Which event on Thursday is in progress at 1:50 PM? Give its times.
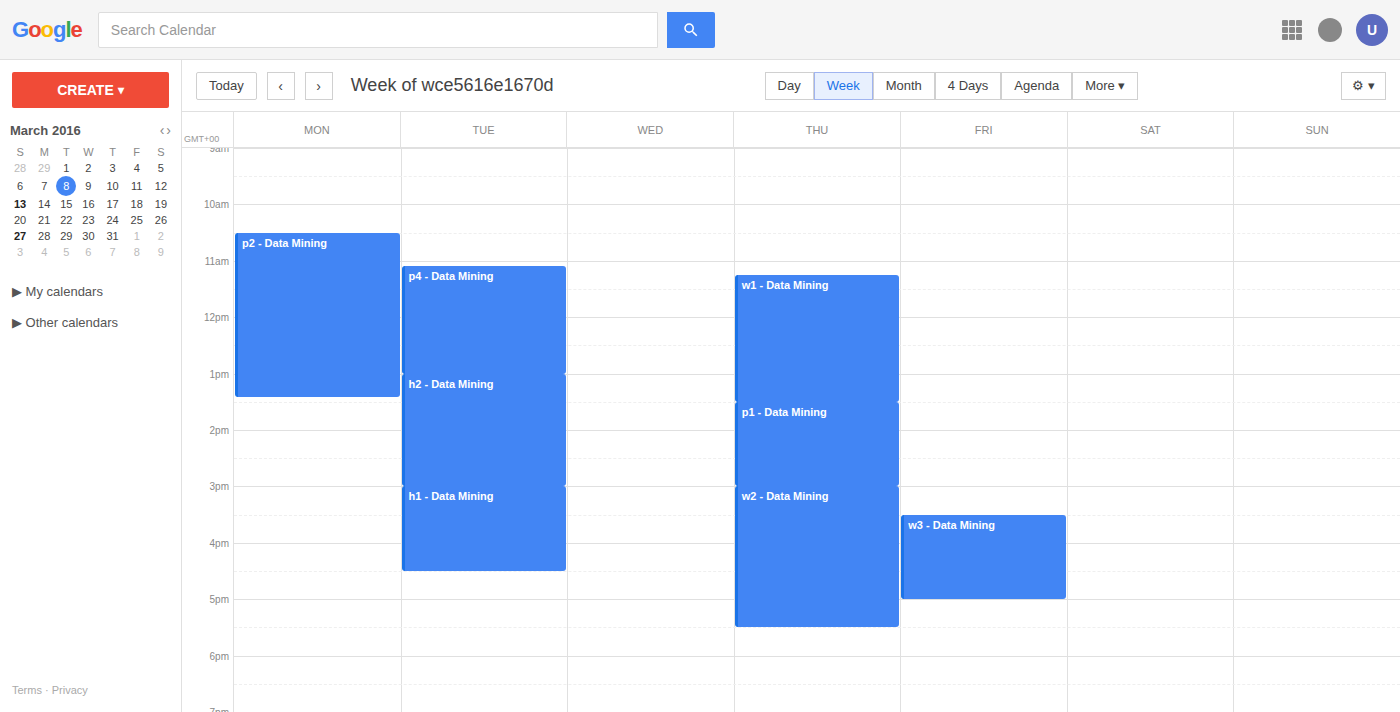
"p1 - Data Mining", 1:30 PM to 3:00 PM